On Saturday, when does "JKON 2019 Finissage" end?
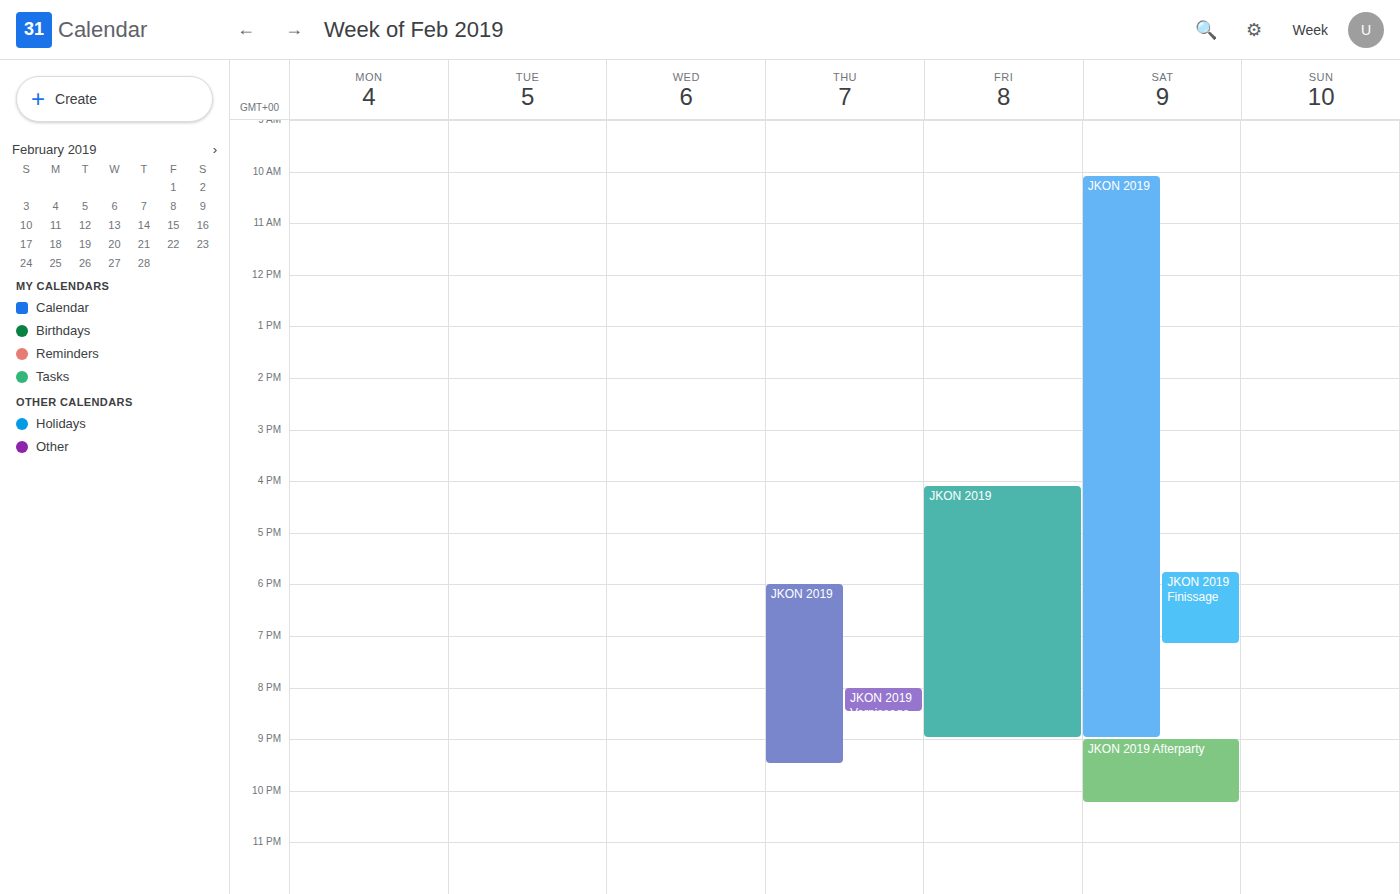
7:10 PM